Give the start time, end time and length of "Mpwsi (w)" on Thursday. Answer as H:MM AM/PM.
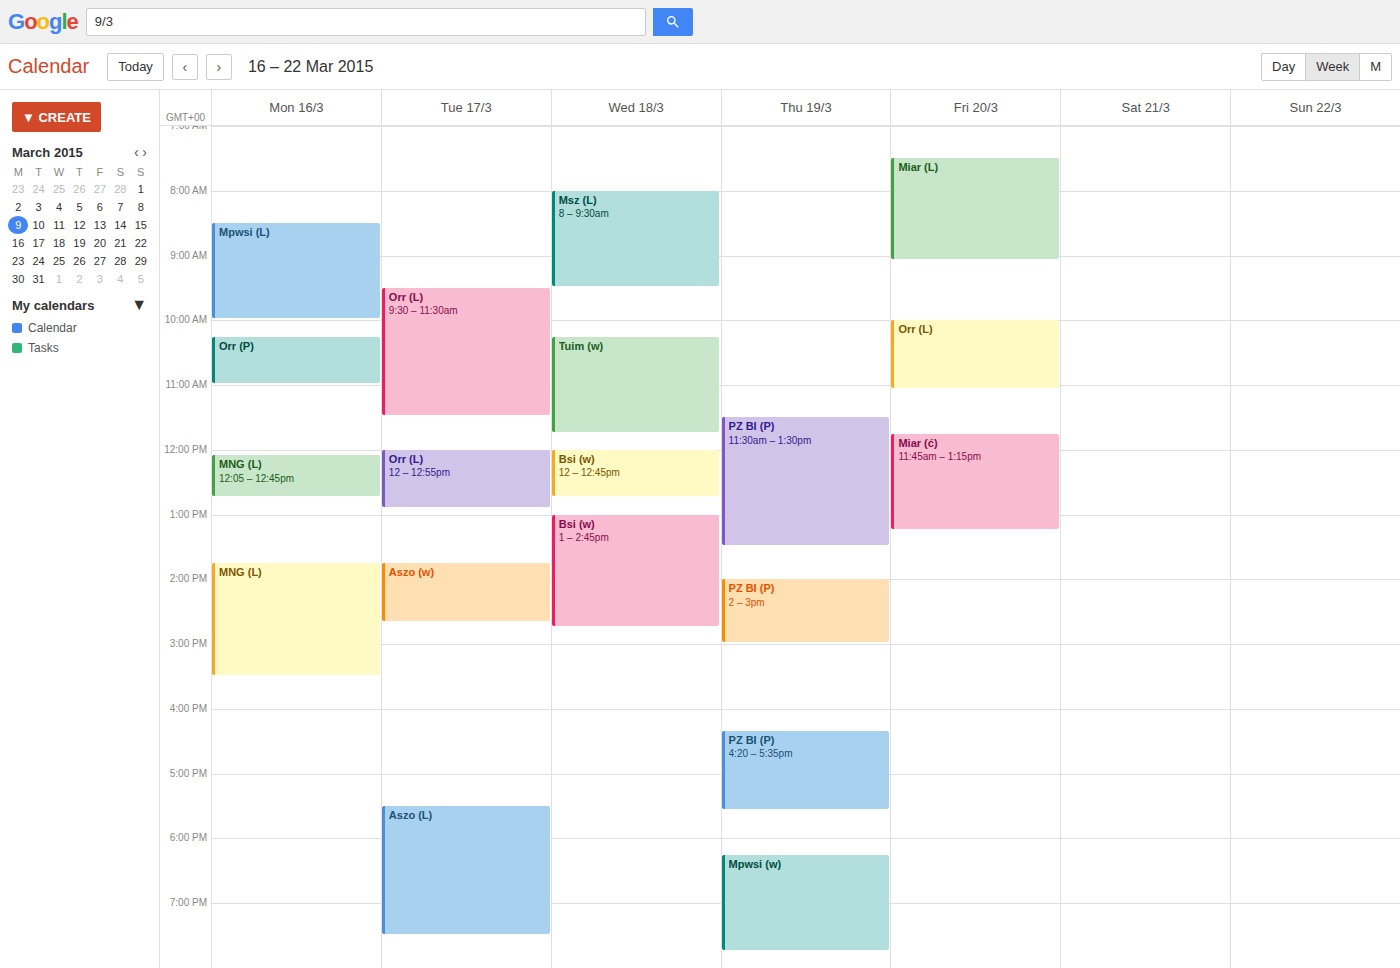
6:15 PM to 7:45 PM, 1 hour 30 minutes